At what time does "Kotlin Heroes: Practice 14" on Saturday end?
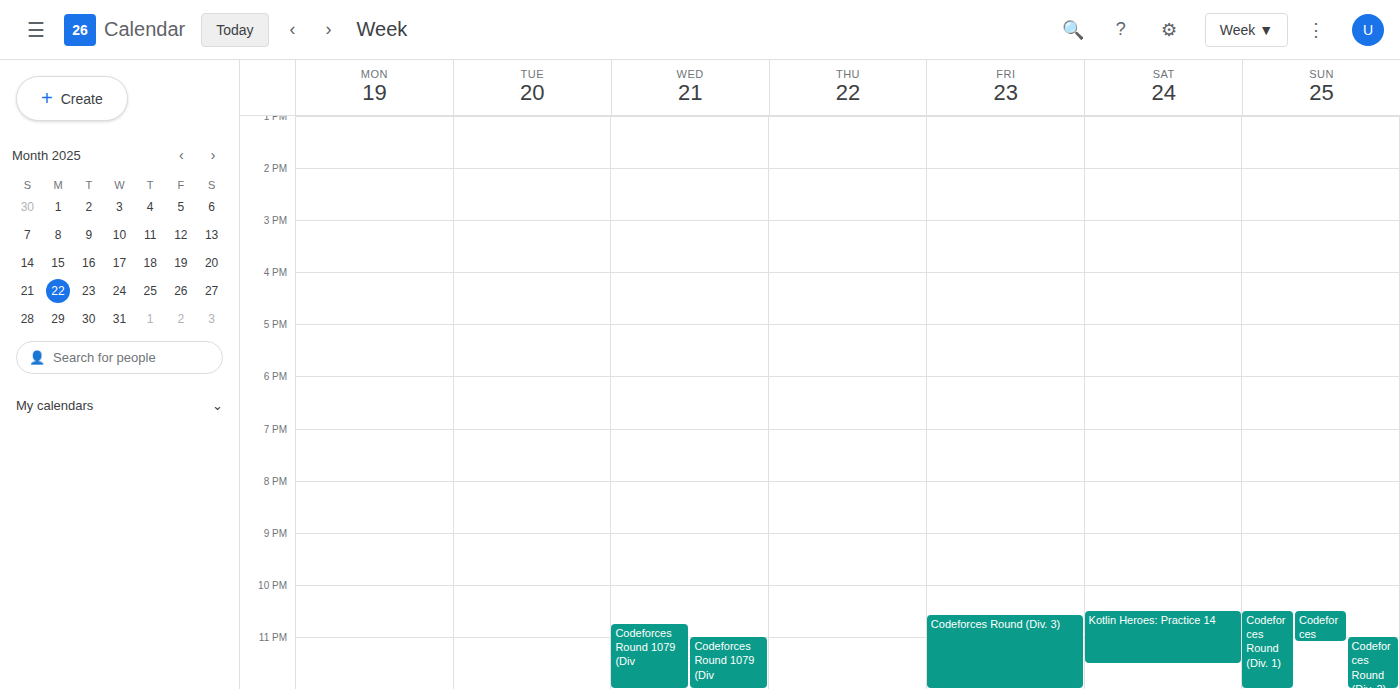
23:30